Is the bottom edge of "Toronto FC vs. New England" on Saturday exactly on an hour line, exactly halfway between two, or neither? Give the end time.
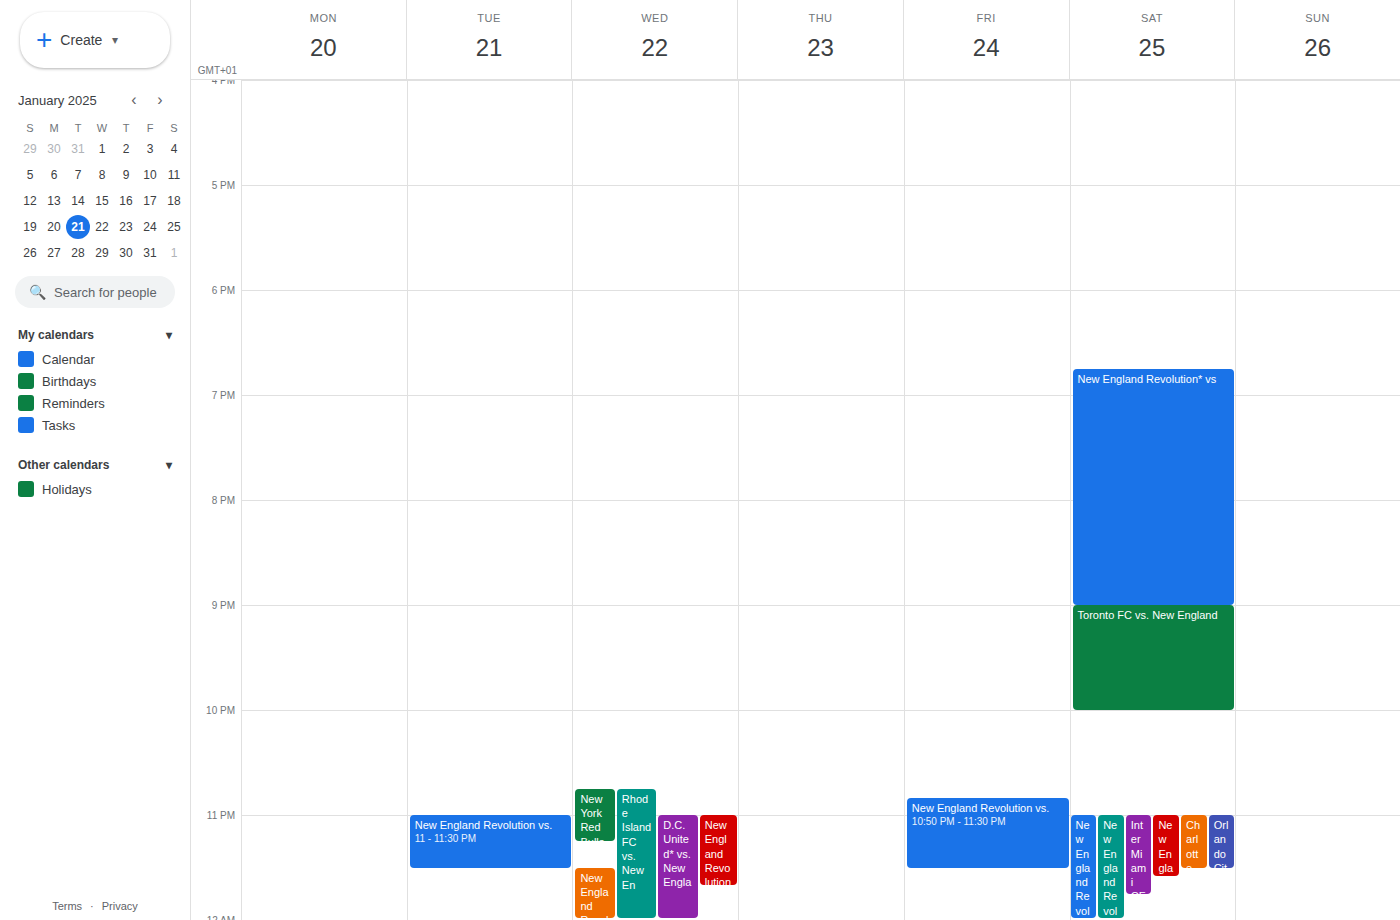
22:00 -- exactly on the 22:00 line.